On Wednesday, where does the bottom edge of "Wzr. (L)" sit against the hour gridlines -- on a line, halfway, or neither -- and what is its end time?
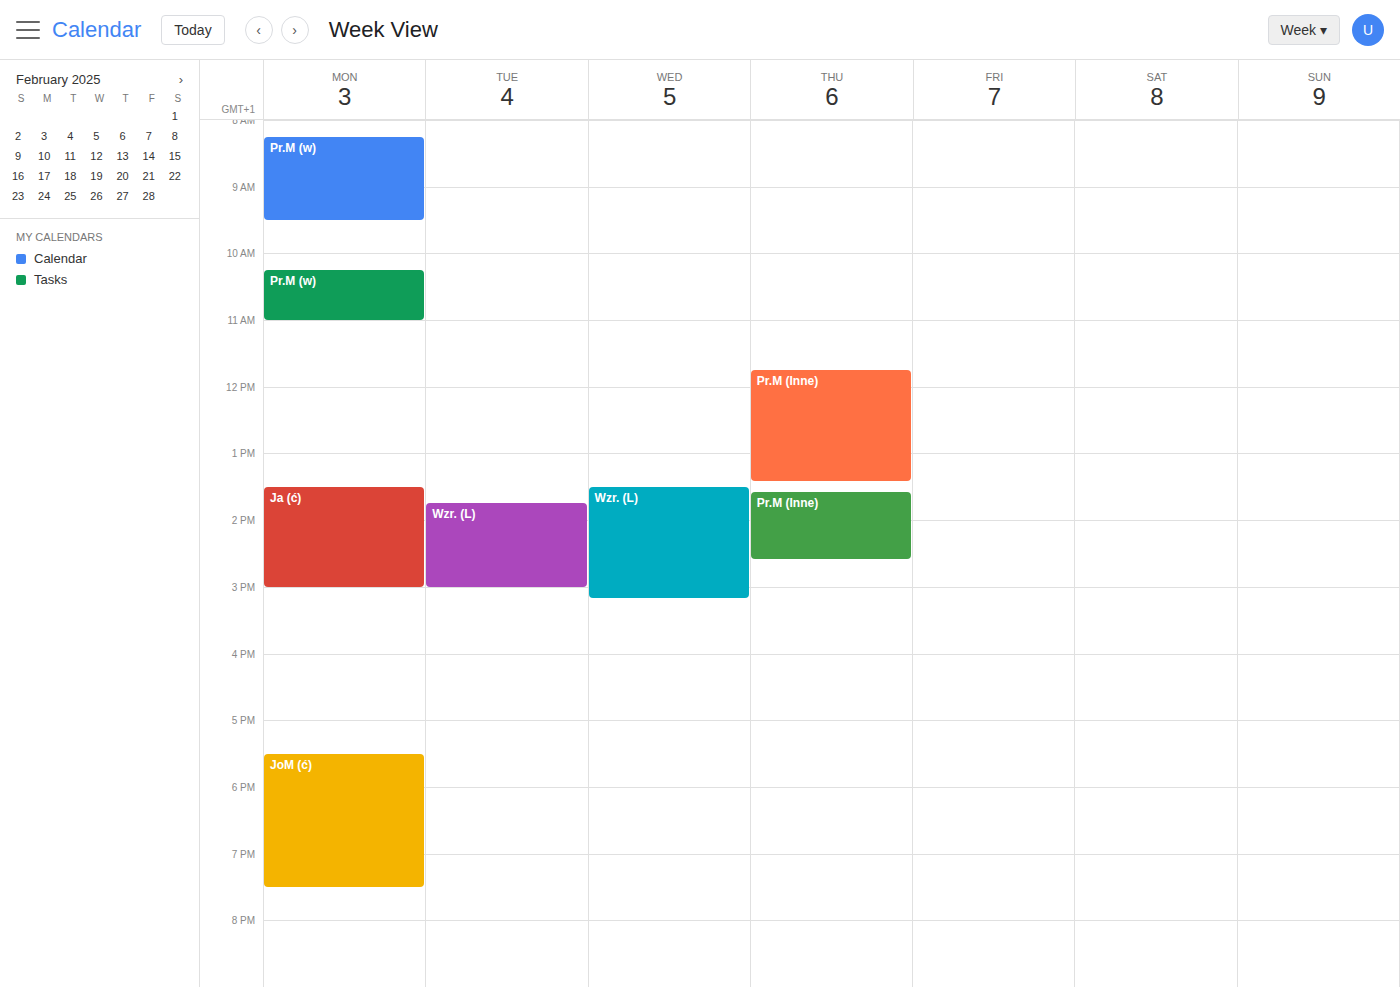
3:10 PM -- neither: 10 minutes below the 3 PM line and 50 minutes above the 4 PM line.